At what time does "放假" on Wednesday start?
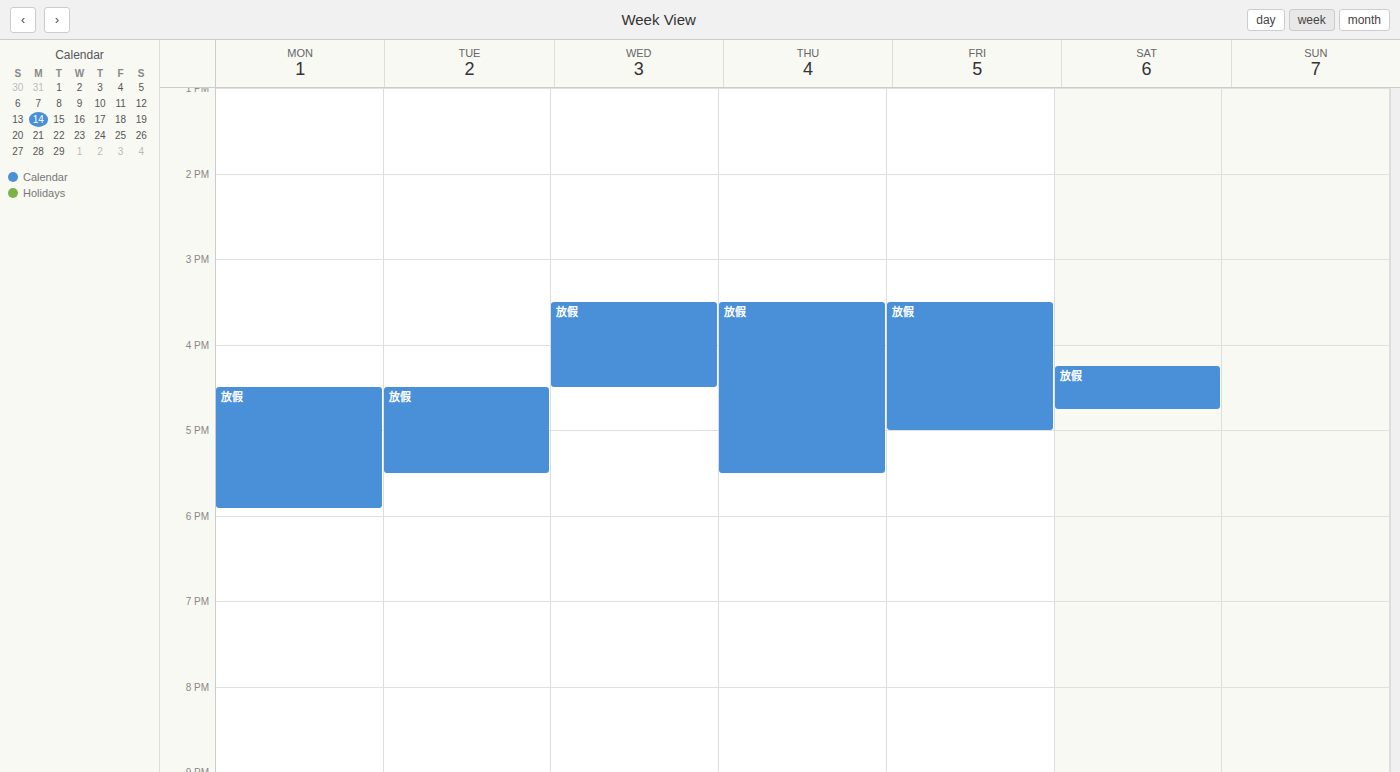
15:30